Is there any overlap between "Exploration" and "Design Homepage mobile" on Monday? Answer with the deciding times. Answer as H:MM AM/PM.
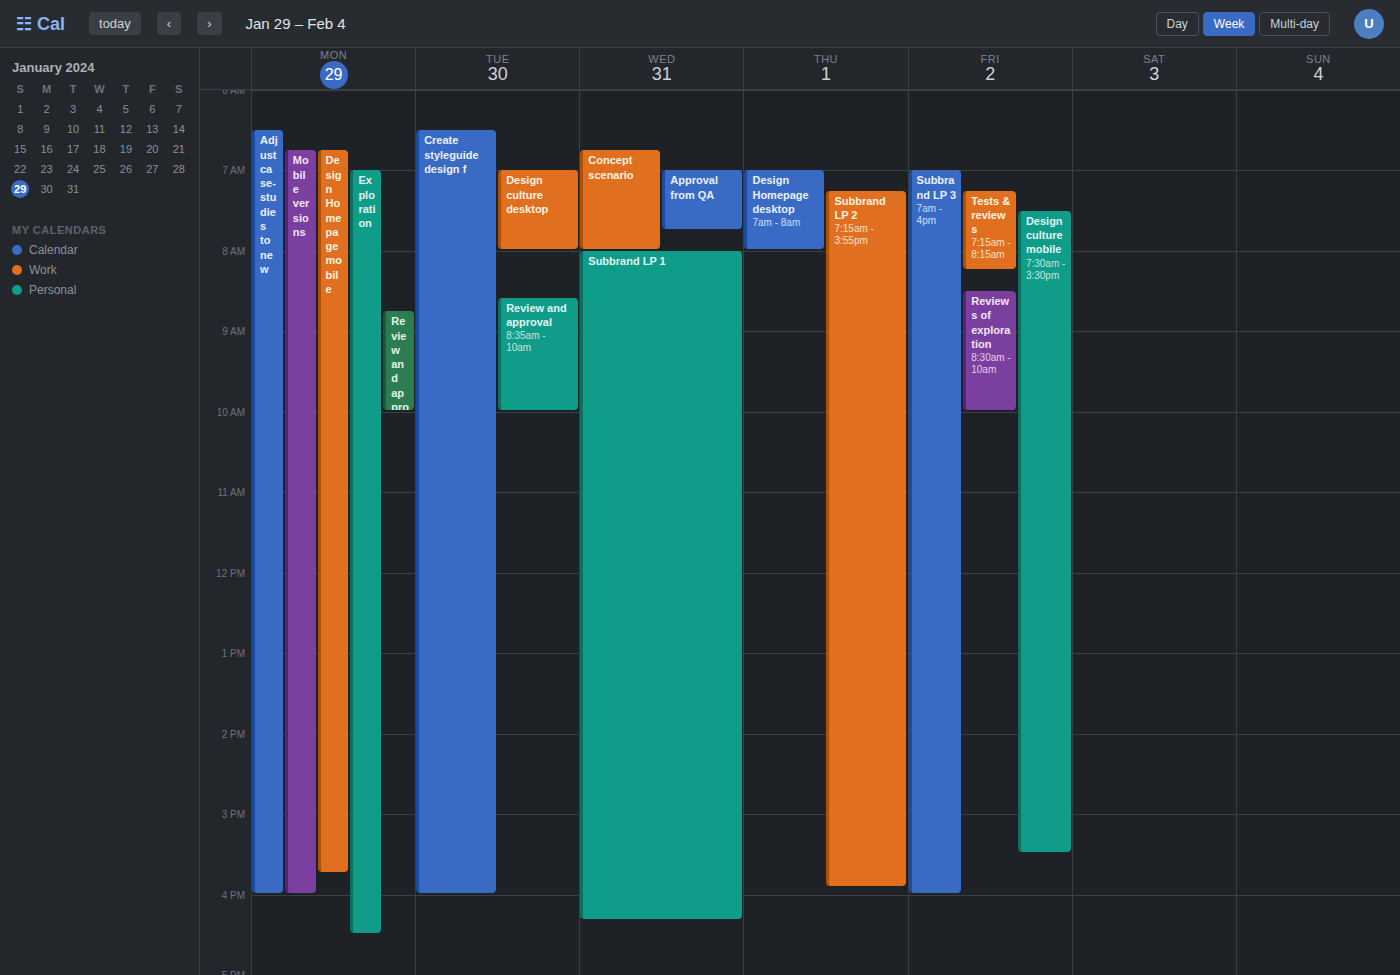
"Exploration" starts at 7:00 AM, before "Design Homepage mobile" ends at 3:45 PM -- they overlap.